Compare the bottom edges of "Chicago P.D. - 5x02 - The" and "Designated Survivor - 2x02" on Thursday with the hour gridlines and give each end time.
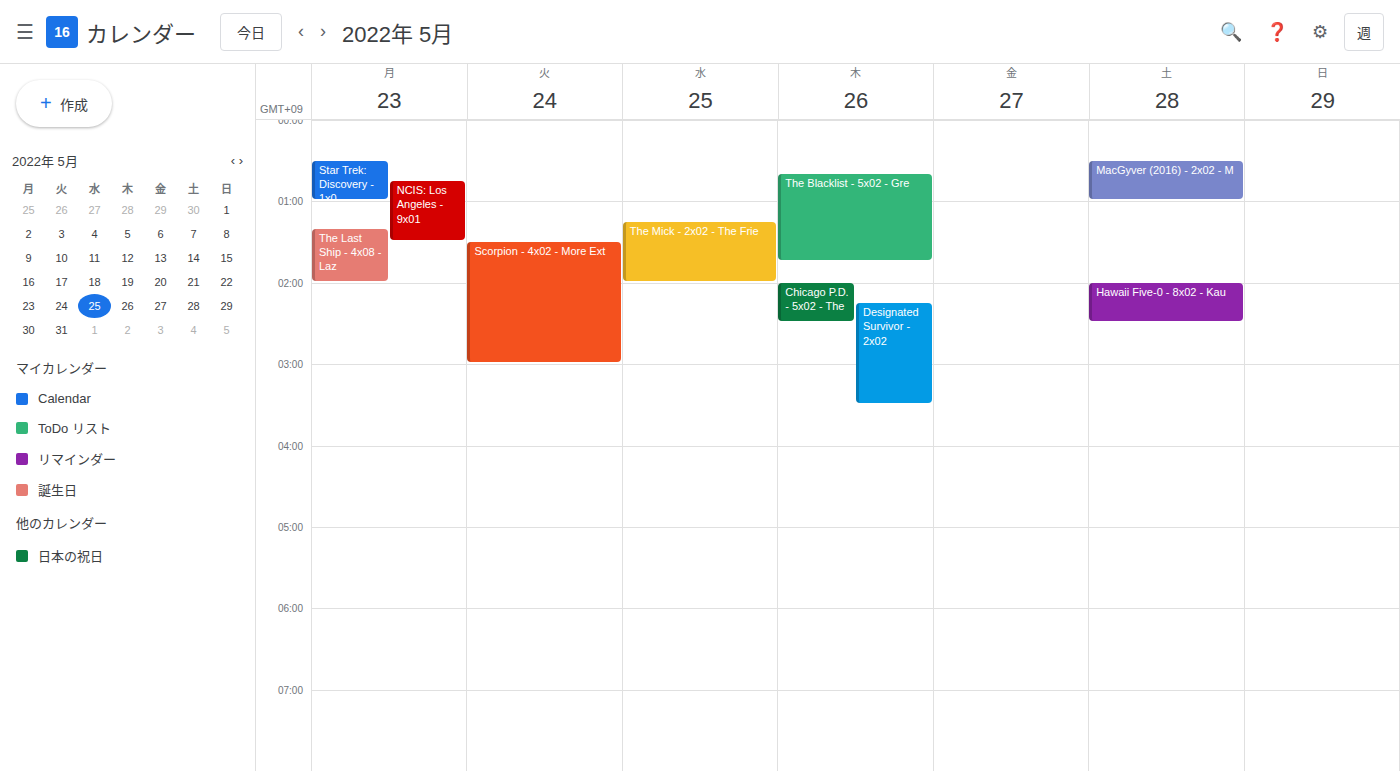
"Chicago P.D. - 5x02 - The": 2:30 AM, halfway between the 2 AM and 3 AM lines. "Designated Survivor - 2x02": 3:30 AM, halfway between the 3 AM and 4 AM lines.